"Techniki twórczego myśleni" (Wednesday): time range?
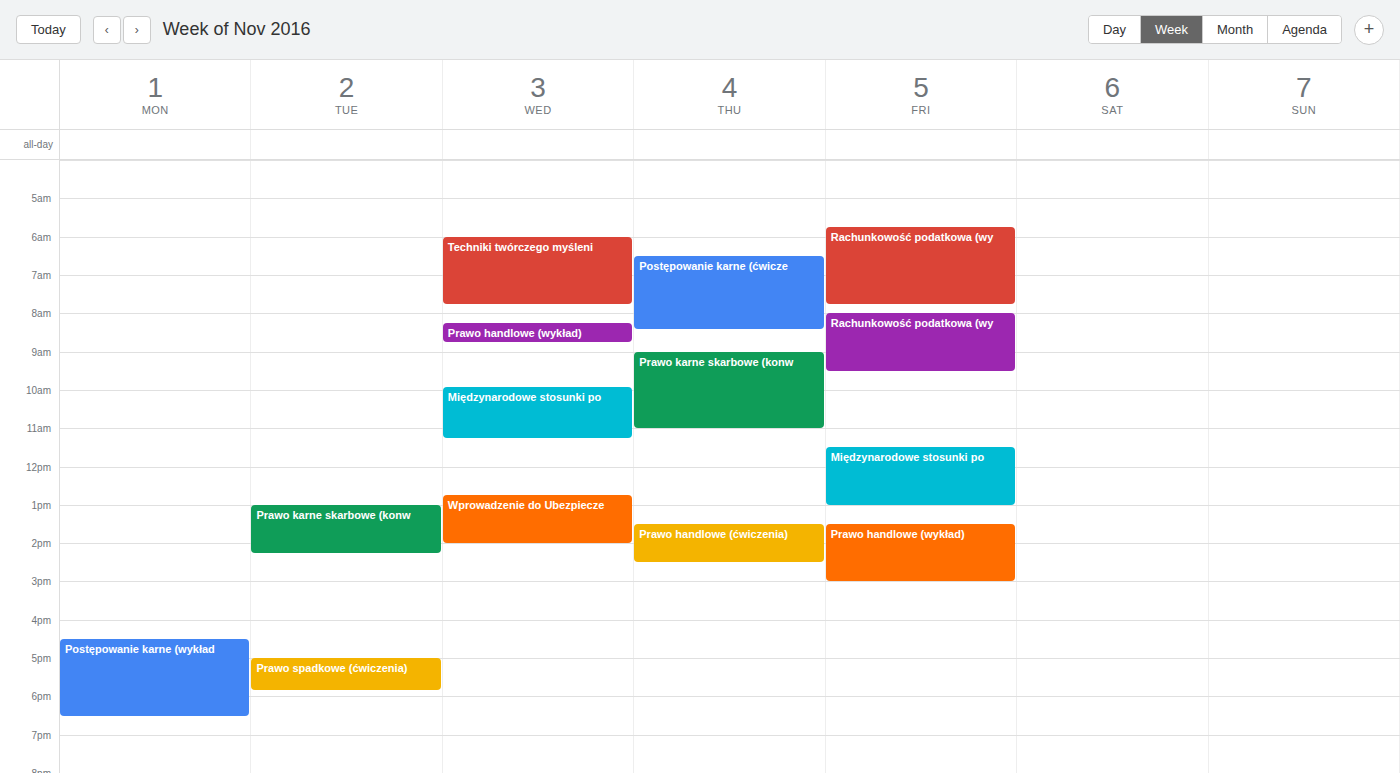
6:00 AM to 7:45 AM